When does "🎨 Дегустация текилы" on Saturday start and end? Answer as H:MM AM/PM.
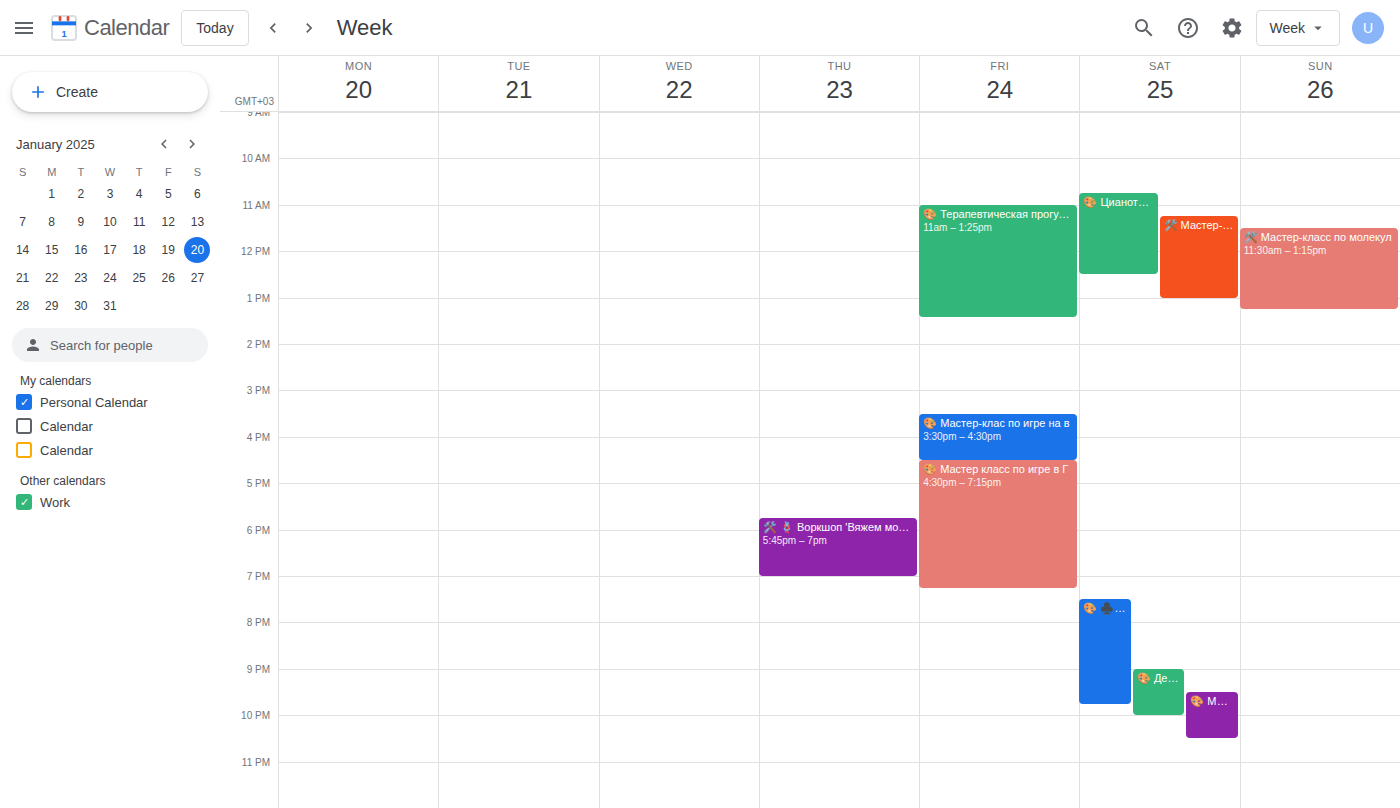
9:00 PM to 10:00 PM